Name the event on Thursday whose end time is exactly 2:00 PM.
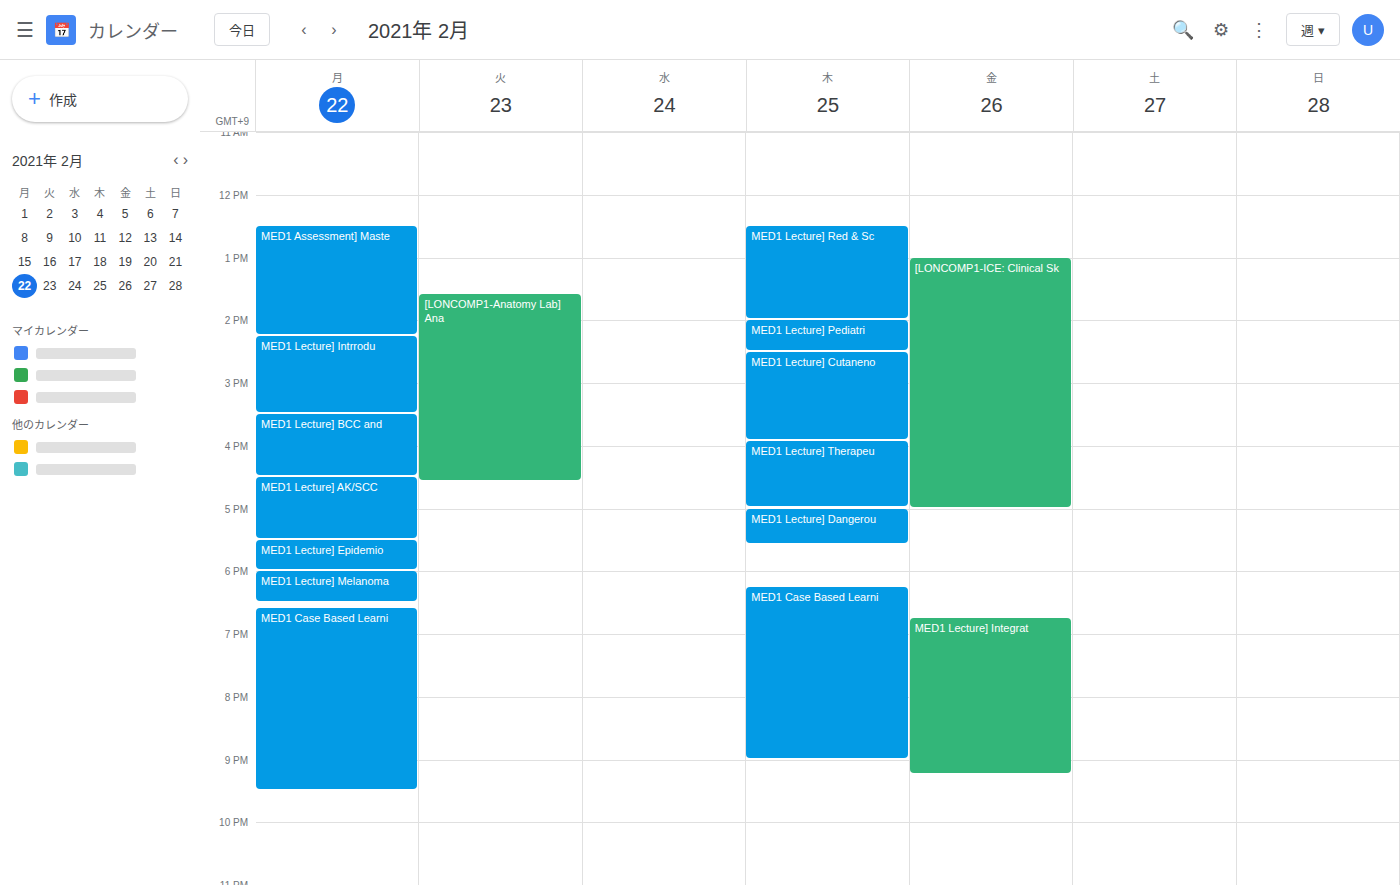
"MED1 Lecture] Red & Sc"